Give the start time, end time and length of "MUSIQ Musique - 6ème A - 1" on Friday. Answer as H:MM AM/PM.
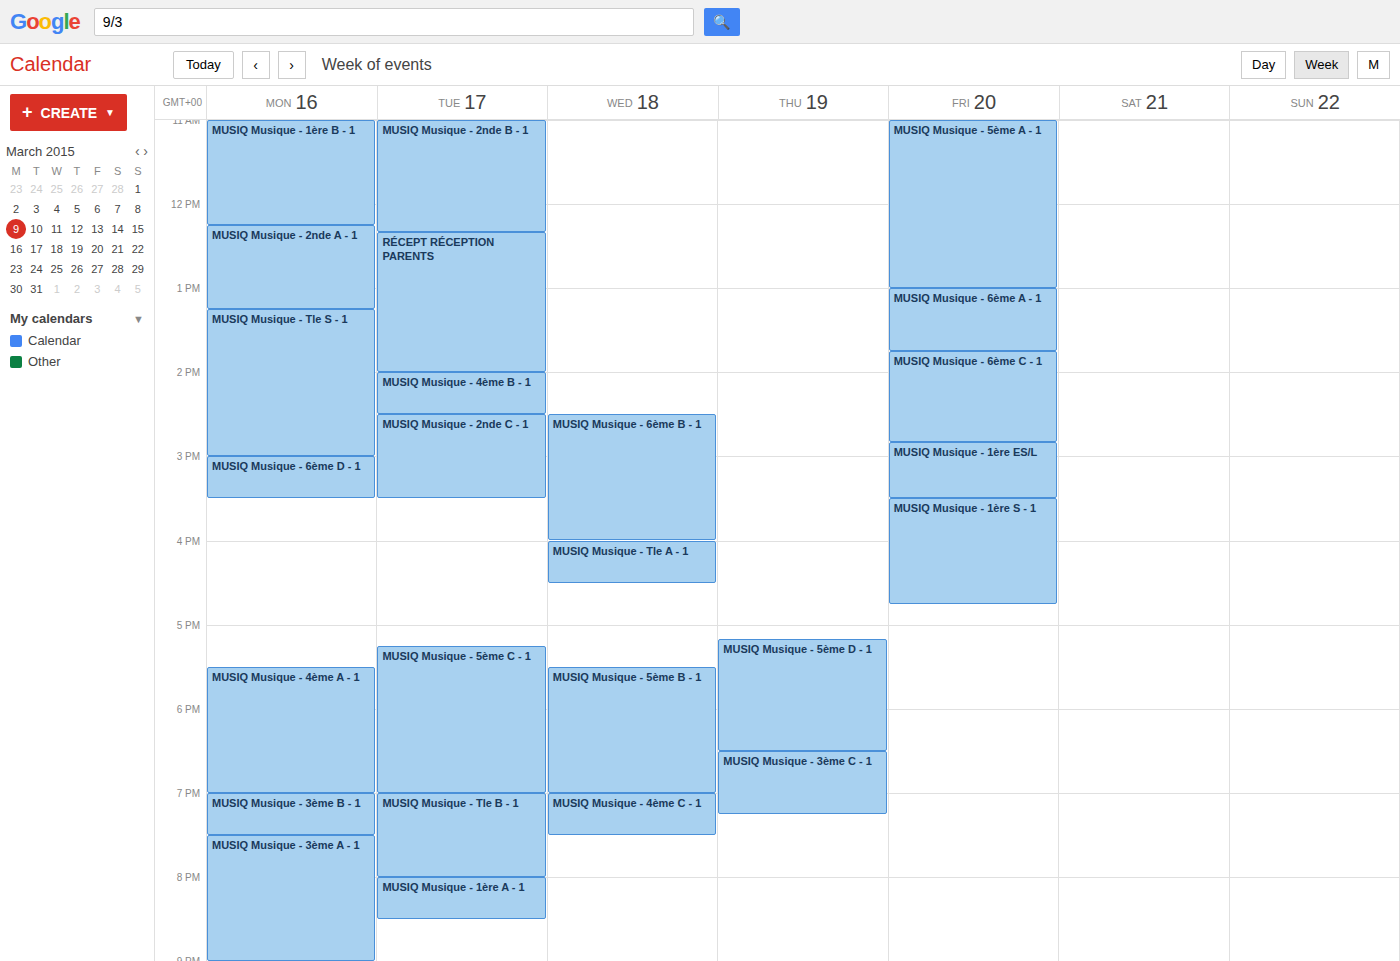
1:00 PM to 1:45 PM, 45 minutes